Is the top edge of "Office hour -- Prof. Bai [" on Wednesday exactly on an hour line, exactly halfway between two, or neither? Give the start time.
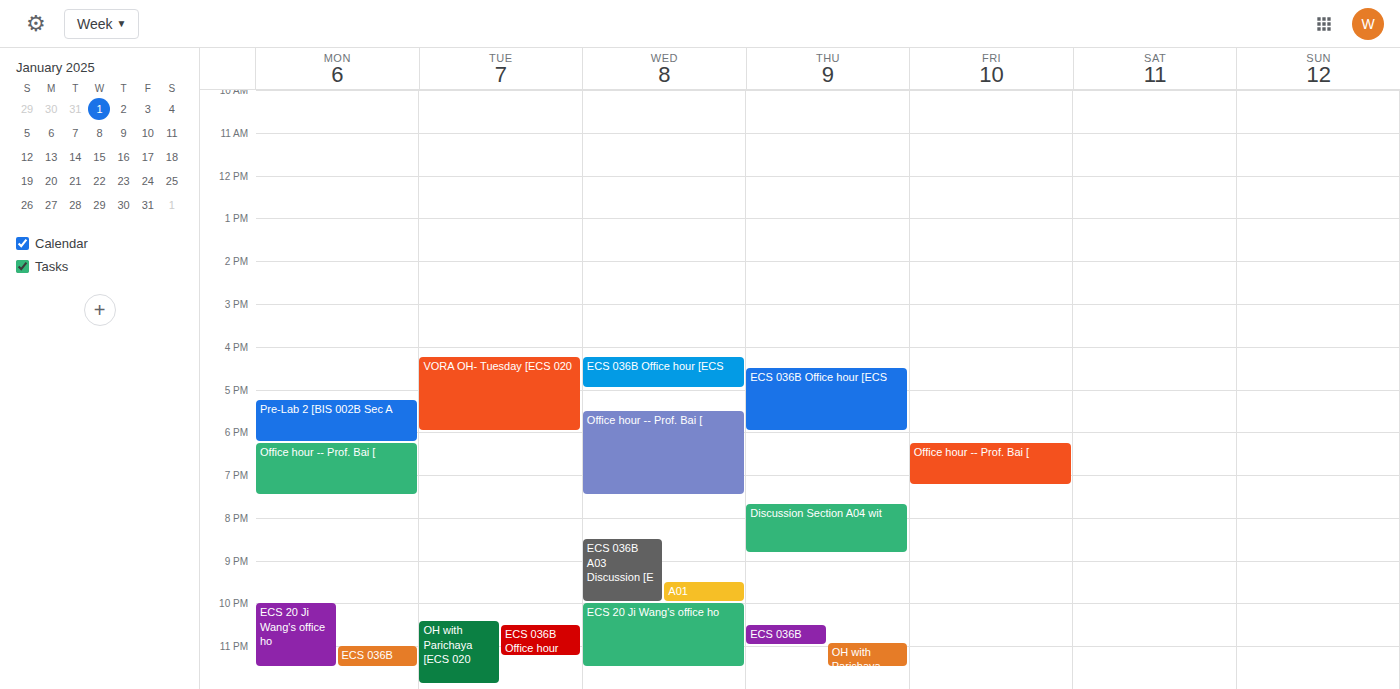
5:30 PM -- halfway between the 5 PM and 6 PM lines.